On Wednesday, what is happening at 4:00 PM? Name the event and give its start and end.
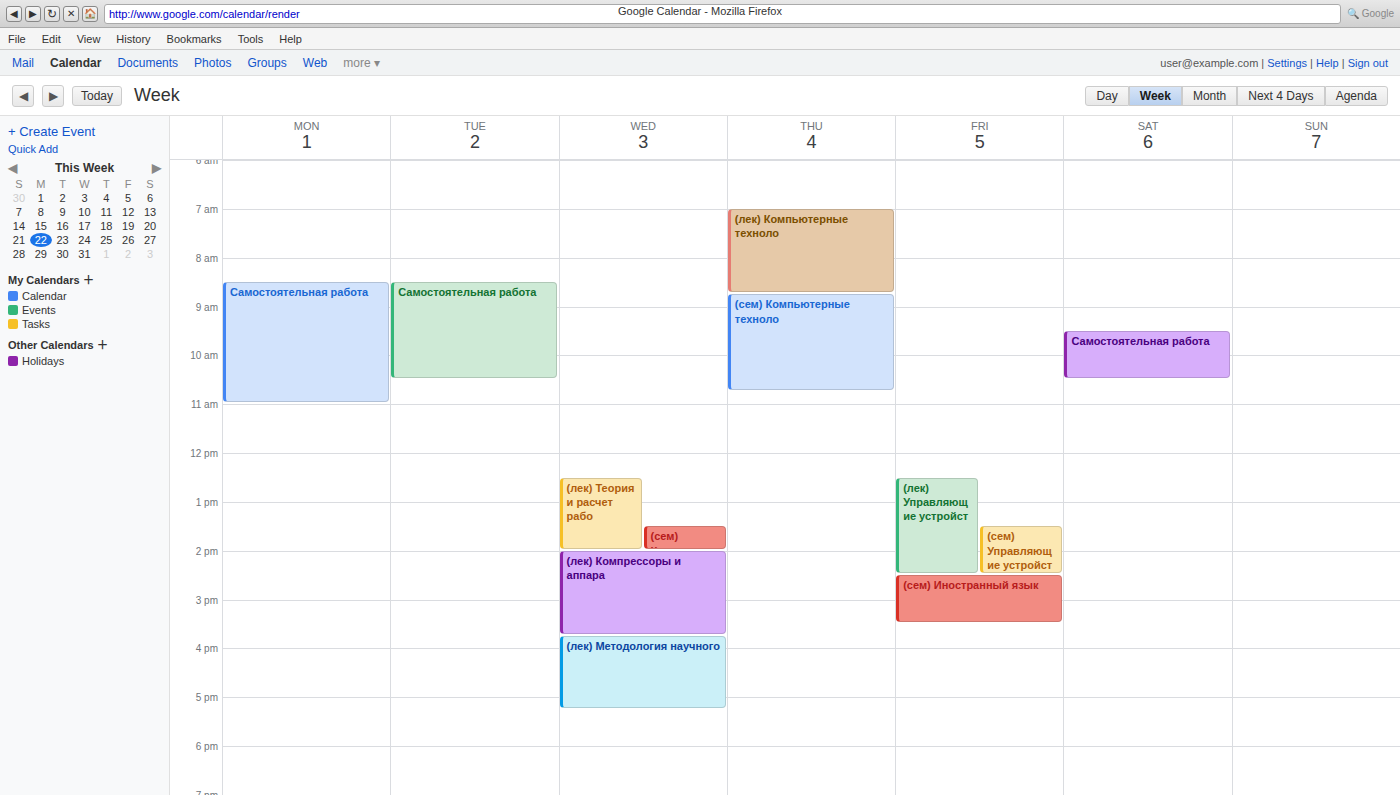
"(лек) Методология научного", 3:45 PM to 5:15 PM